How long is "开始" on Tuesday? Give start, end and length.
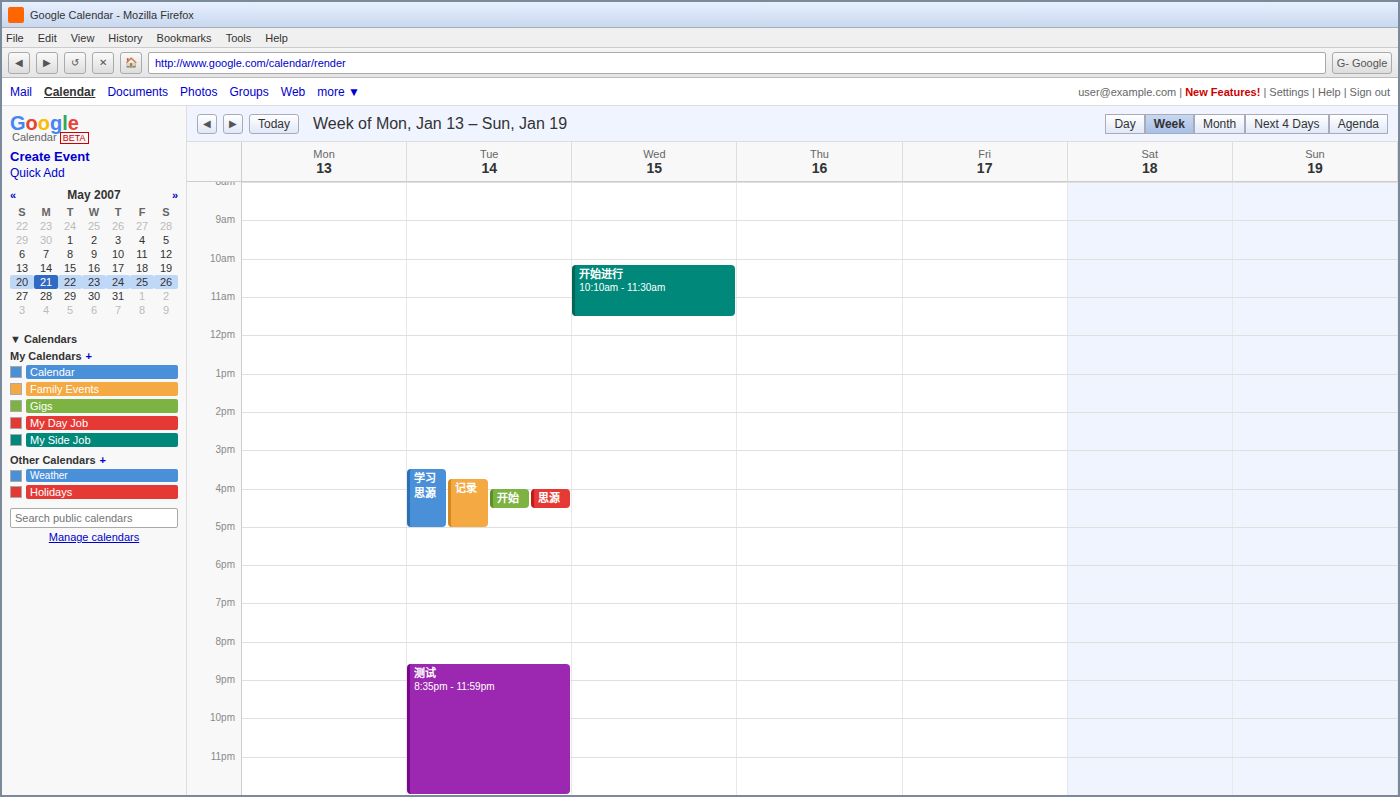
16:00 to 16:30, 30 minutes